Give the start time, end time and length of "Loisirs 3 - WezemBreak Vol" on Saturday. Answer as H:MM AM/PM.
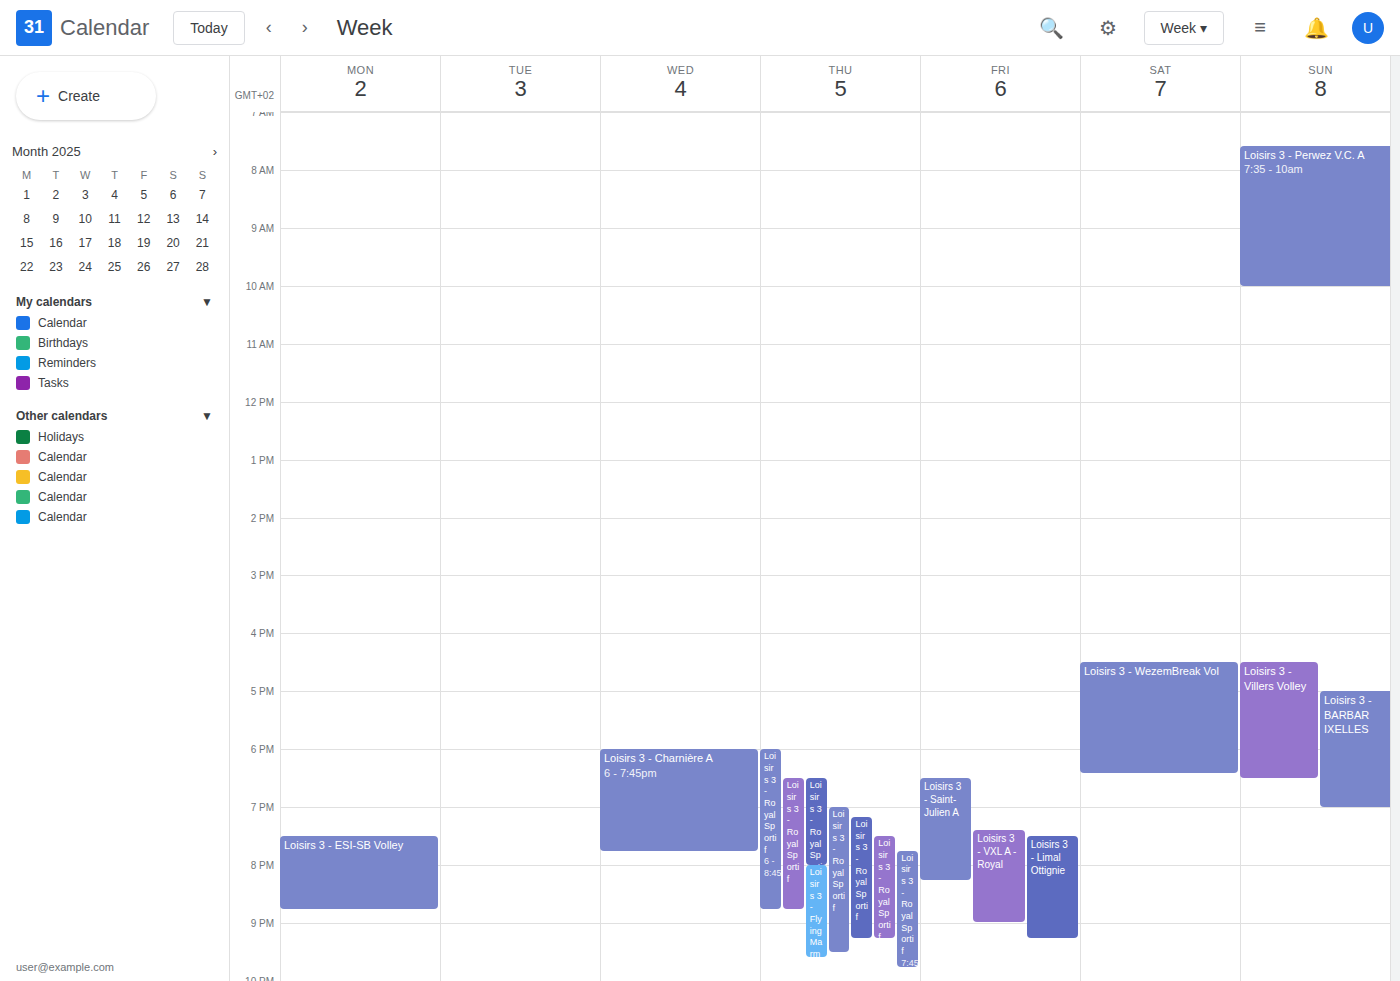
4:30 PM to 6:25 PM, 1 hour 55 minutes